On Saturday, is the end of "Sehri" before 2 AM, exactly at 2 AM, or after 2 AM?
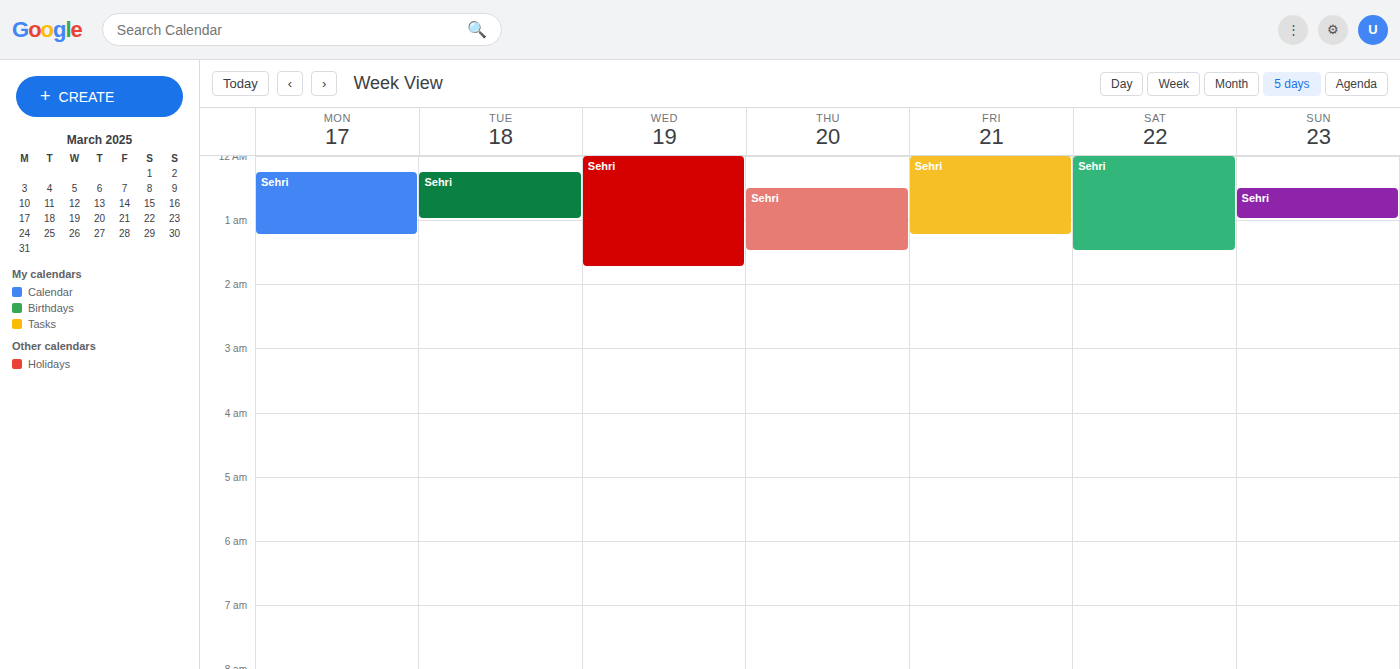
1:30 AM -- before 2 AM, 30 minutes above the 2 AM line.